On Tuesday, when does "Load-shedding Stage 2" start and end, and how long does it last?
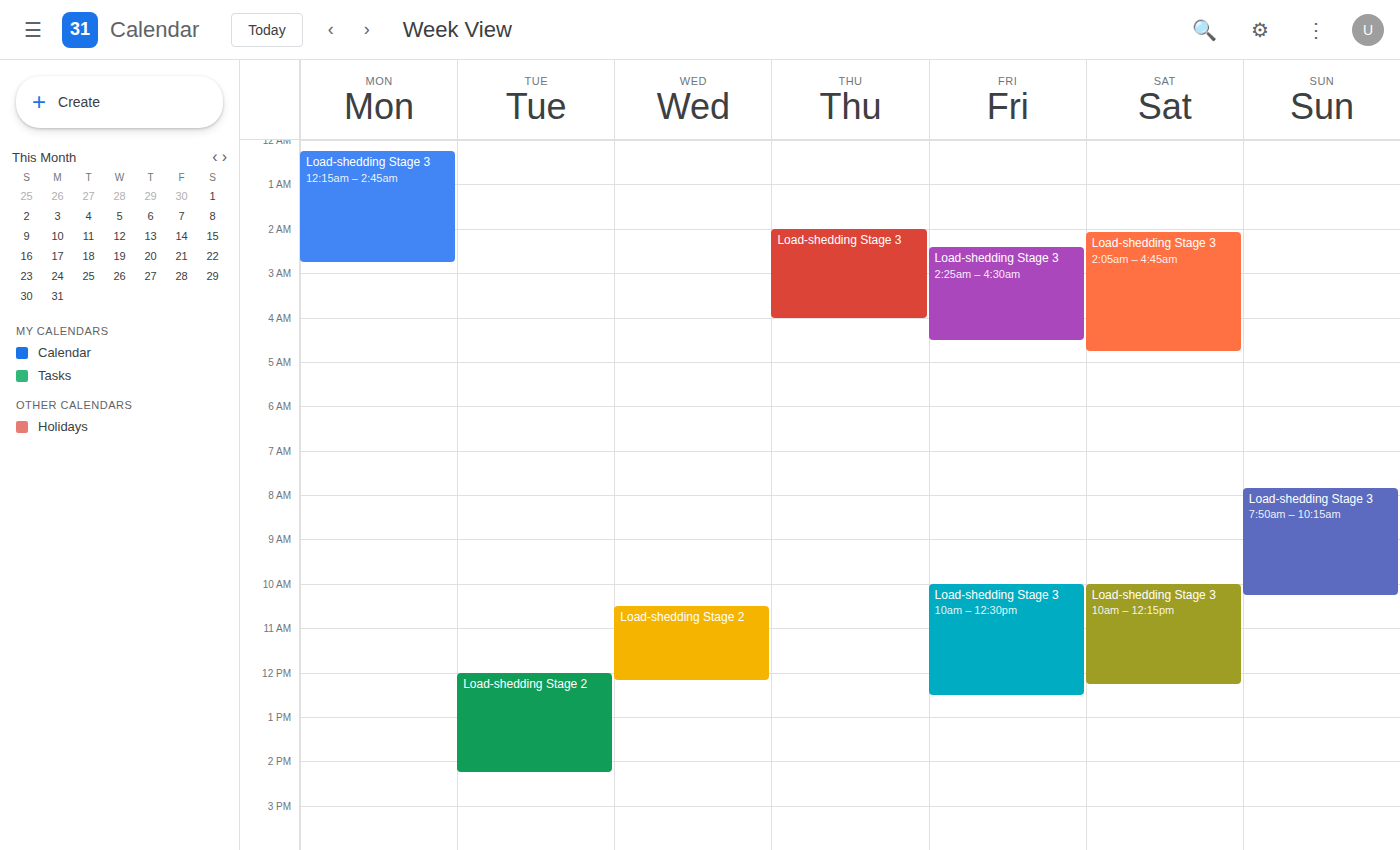
12:00 PM to 2:15 PM, 2 hours 15 minutes